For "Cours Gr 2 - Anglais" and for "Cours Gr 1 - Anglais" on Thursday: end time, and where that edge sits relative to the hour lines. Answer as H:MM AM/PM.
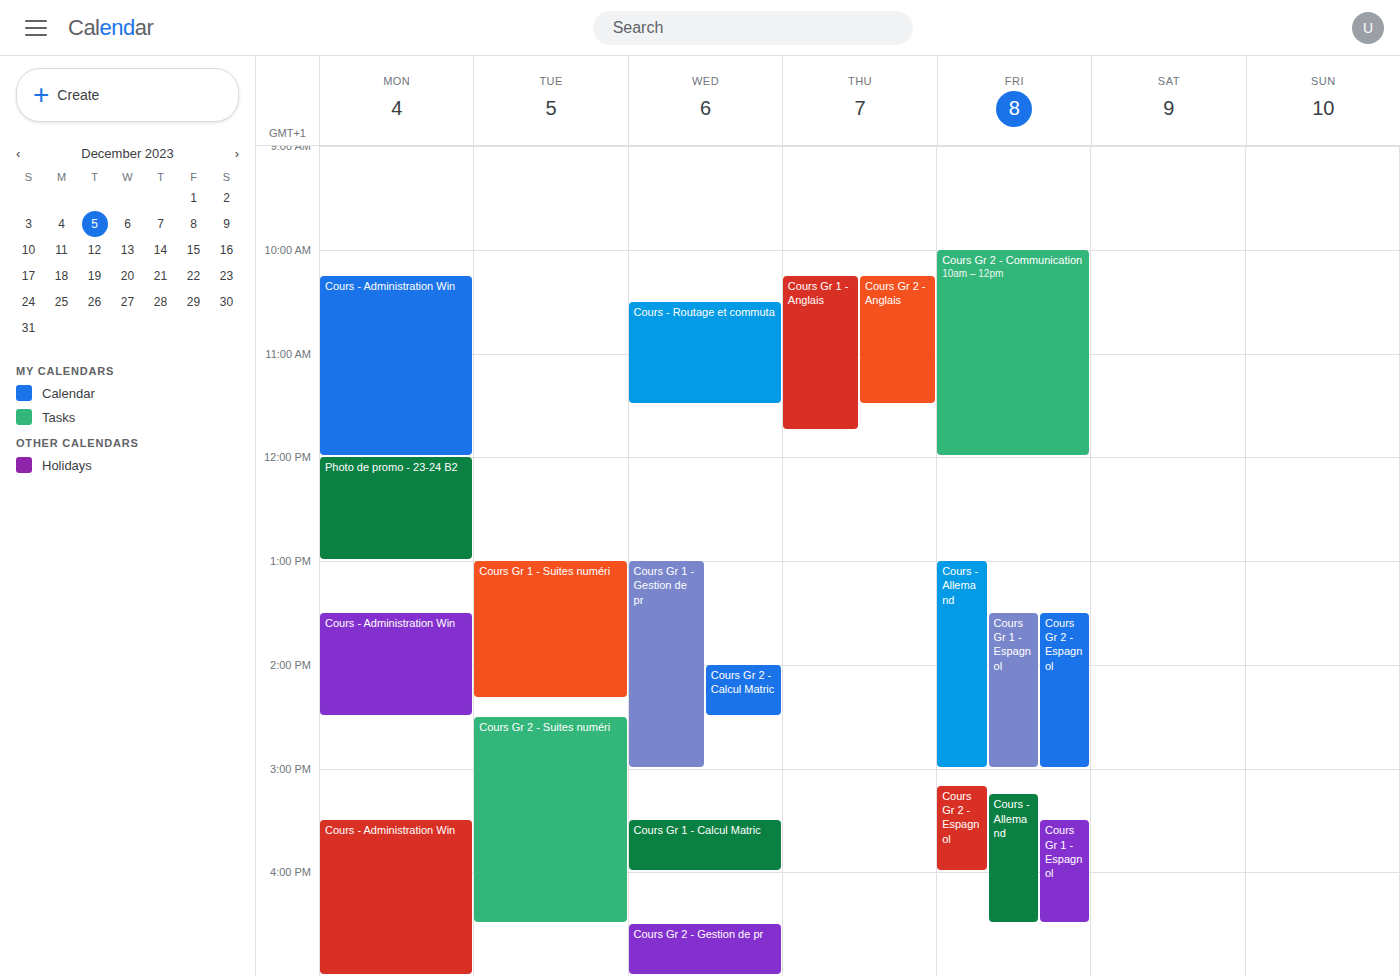
"Cours Gr 2 - Anglais": 11:30 AM, halfway between the 11 AM and 12 PM lines. "Cours Gr 1 - Anglais": 11:45 AM, neither: three quarters of the way from the 11 AM line to the 12 PM line.